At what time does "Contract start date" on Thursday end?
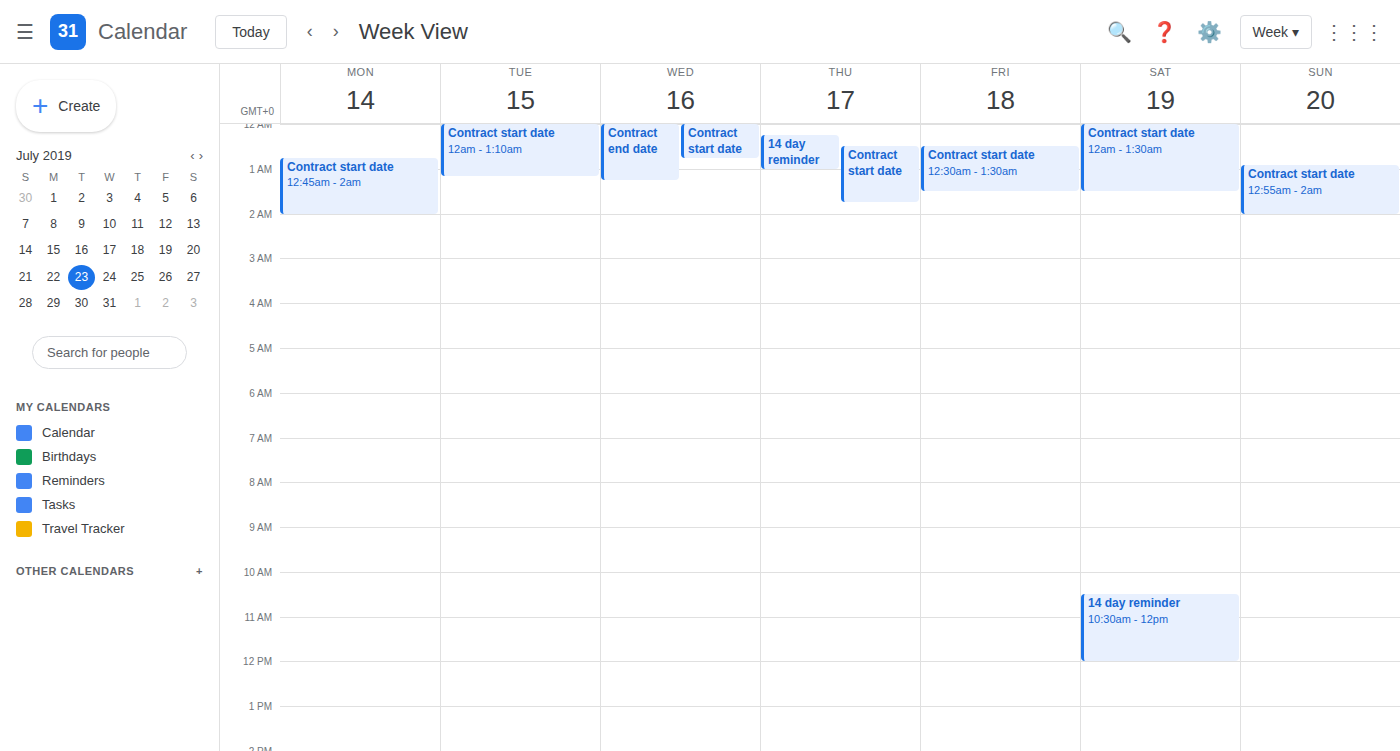
1:45 AM